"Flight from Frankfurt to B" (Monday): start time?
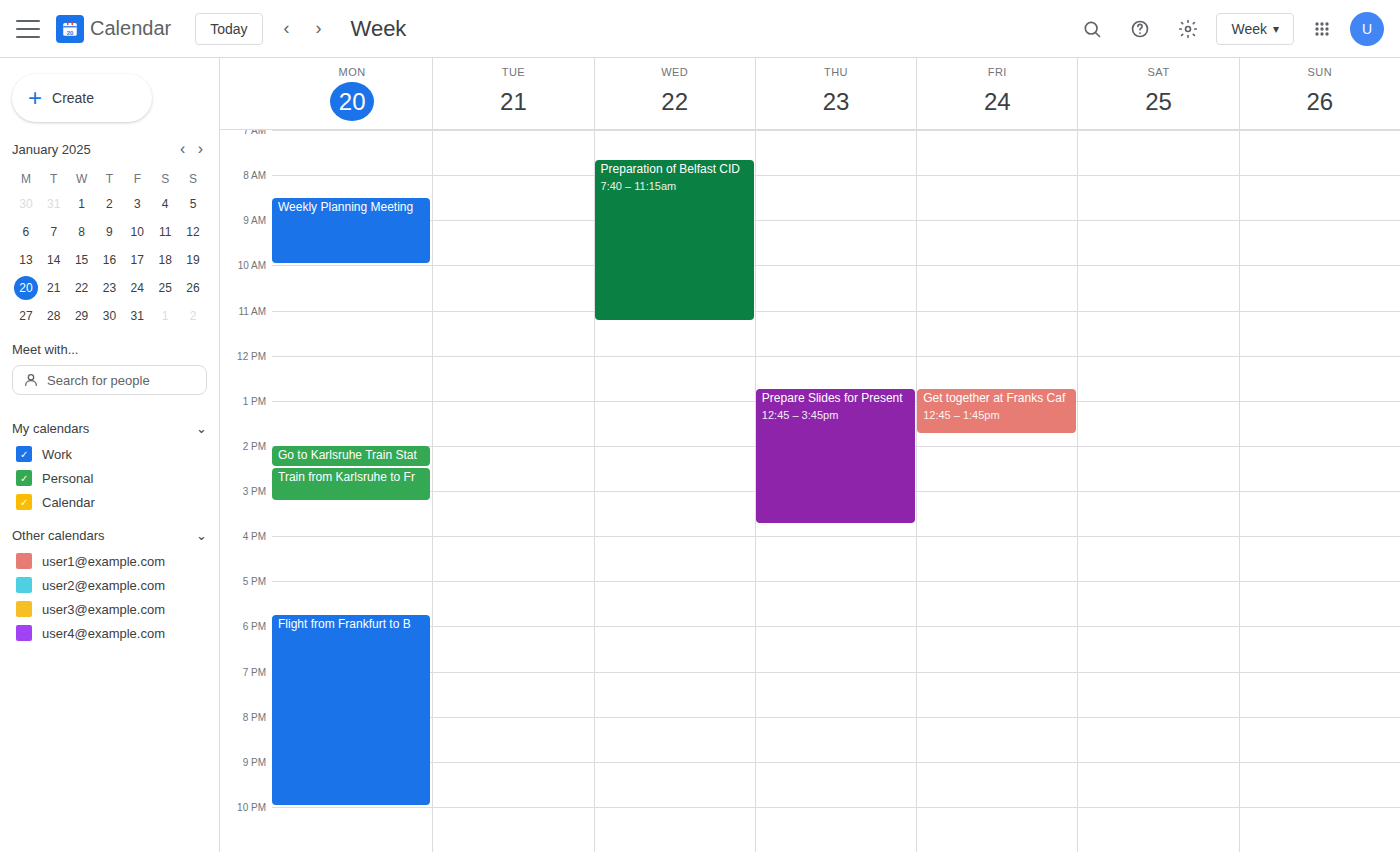
17:45